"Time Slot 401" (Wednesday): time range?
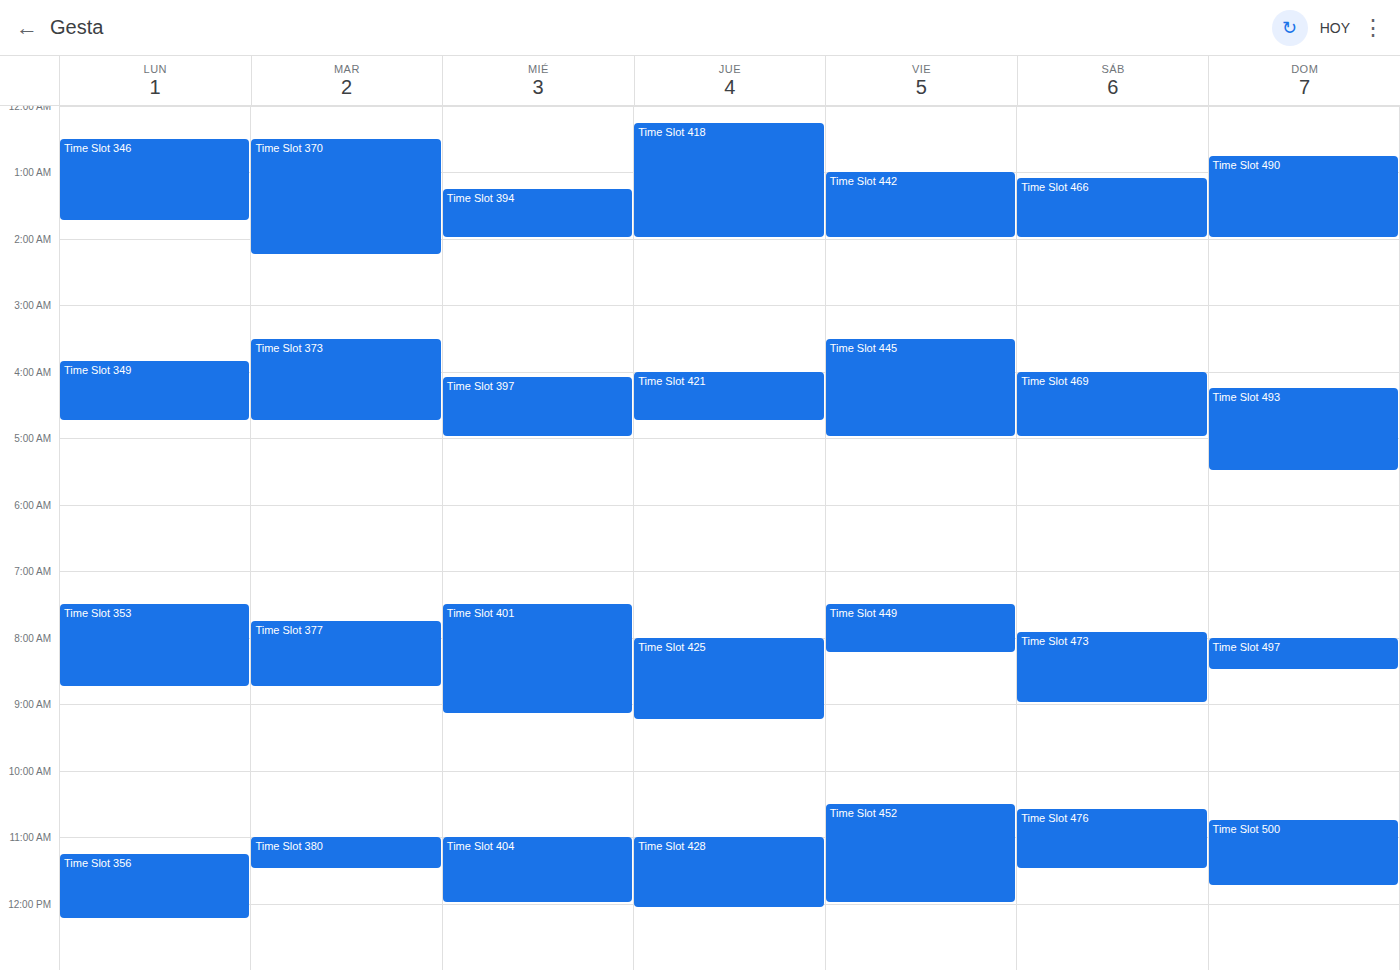
7:30 AM to 9:10 AM